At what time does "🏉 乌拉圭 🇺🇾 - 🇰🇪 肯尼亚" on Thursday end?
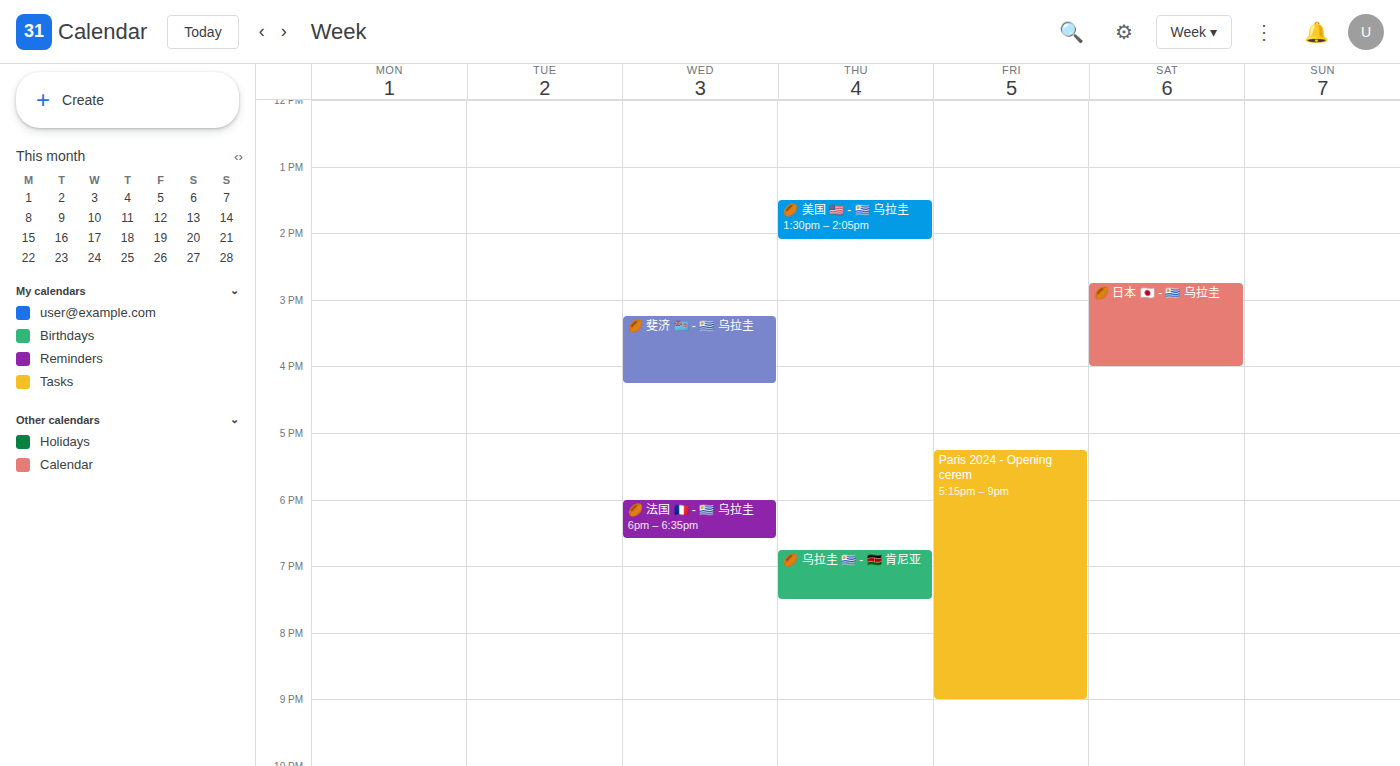
7:30 PM